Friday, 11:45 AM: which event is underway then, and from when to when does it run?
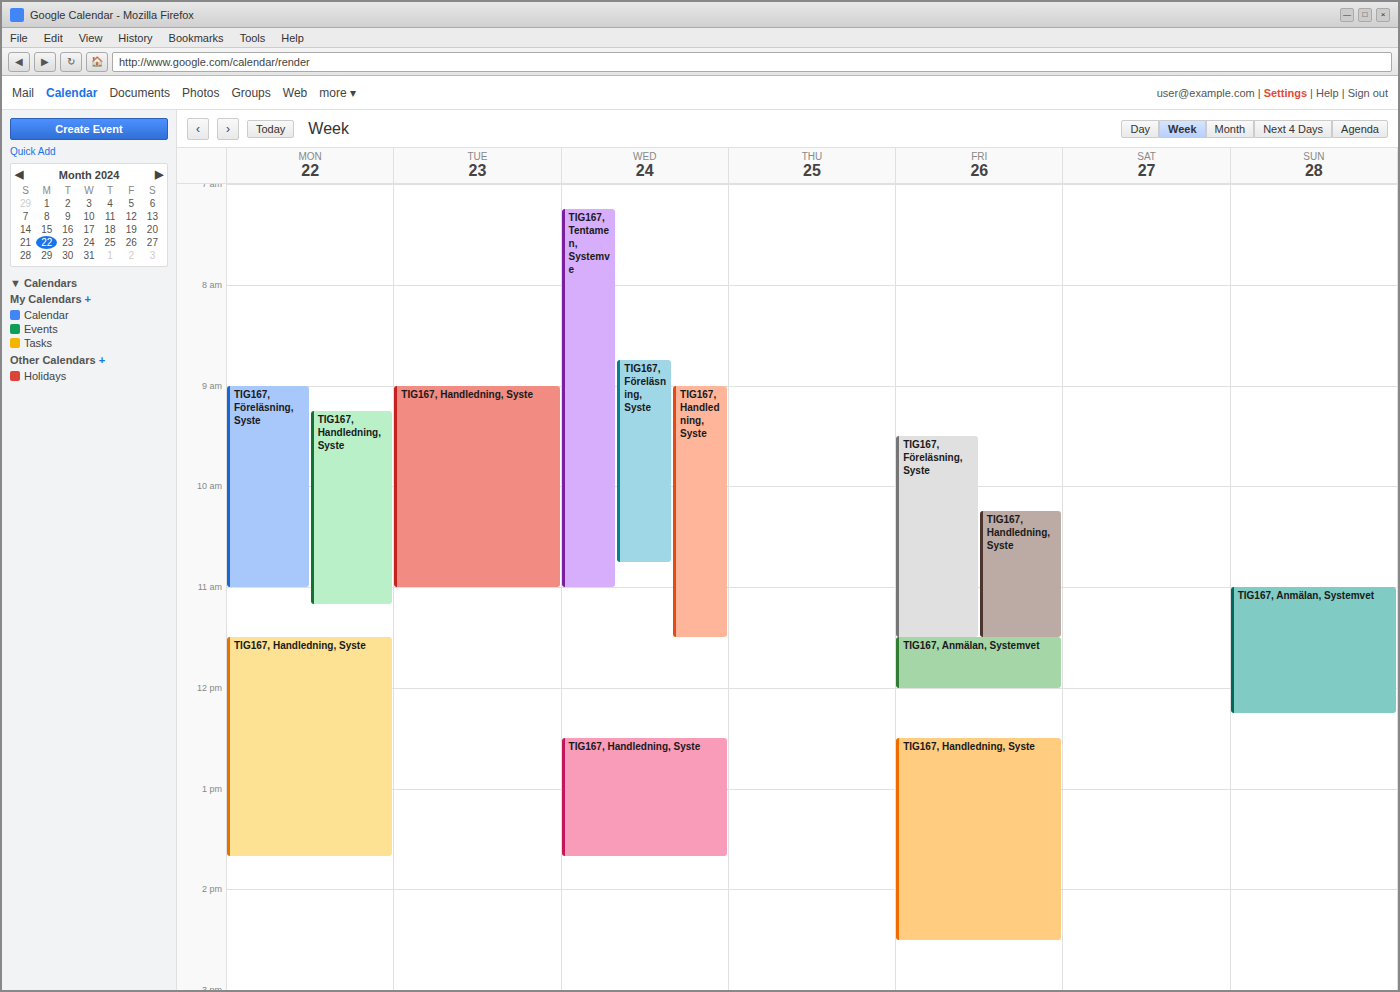
"TIG167, Anmälan, Systemvet", 11:30 AM to 12:00 PM